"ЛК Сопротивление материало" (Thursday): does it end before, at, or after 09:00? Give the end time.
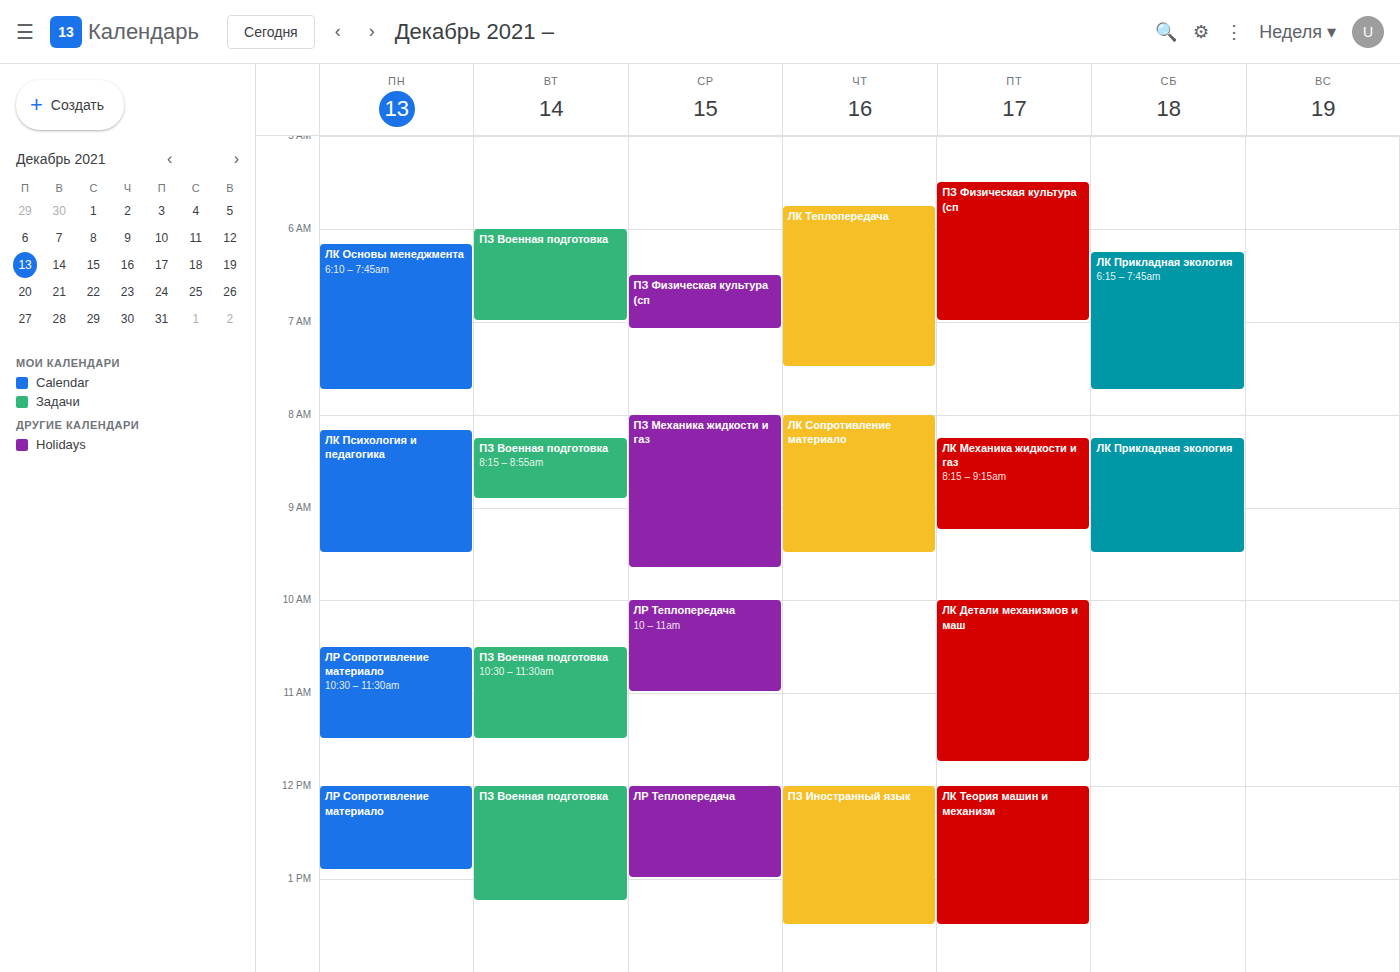
09:30 -- after 09:00, 30 minutes below the 09:00 line.